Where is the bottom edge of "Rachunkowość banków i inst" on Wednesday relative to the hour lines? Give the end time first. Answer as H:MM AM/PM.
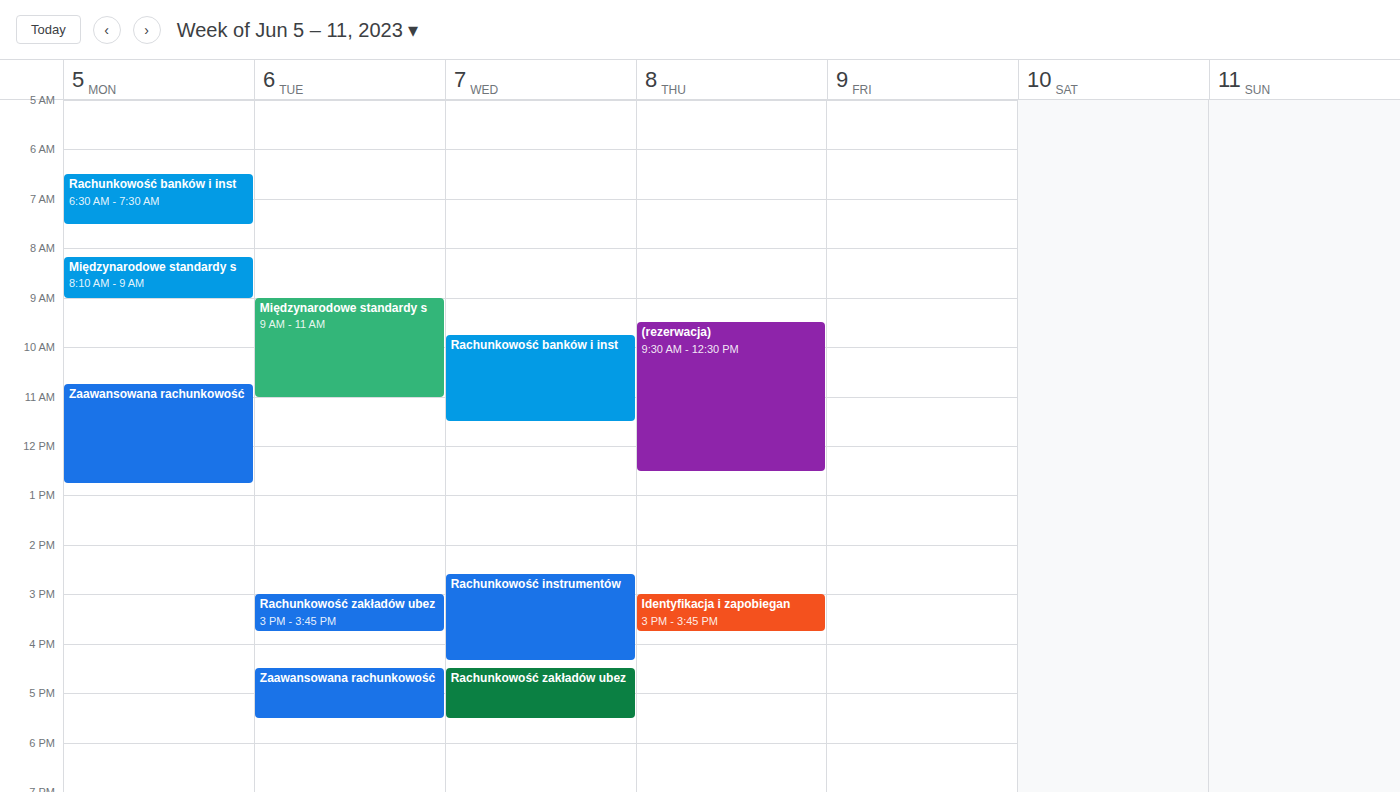
11:30 AM -- halfway between the 11 AM and 12 PM lines.